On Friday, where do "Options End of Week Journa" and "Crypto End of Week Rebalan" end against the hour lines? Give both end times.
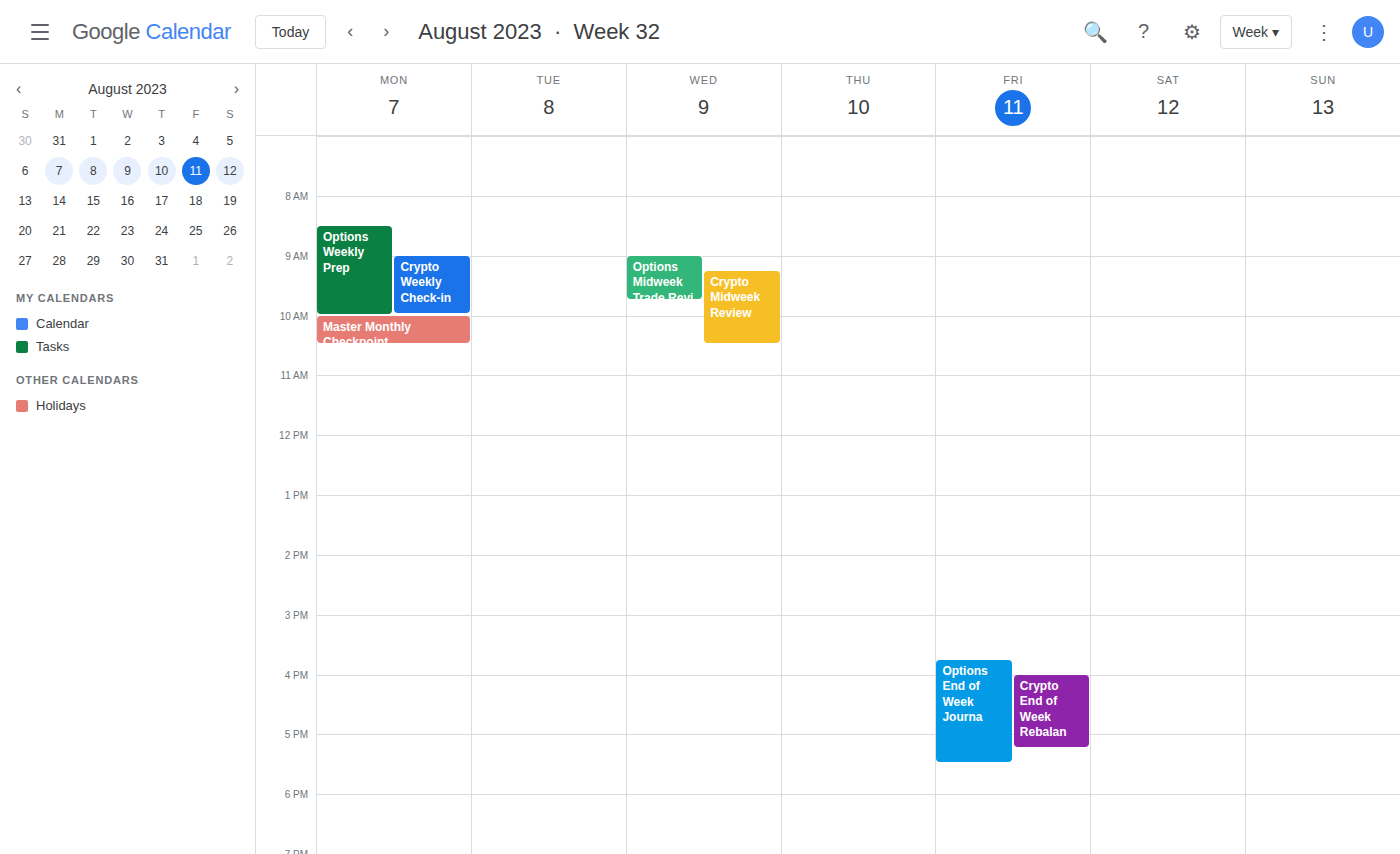
"Options End of Week Journa": 5:30 PM, halfway between the 5 PM and 6 PM lines. "Crypto End of Week Rebalan": 5:15 PM, neither: a quarter of the way from the 5 PM line to the 6 PM line.